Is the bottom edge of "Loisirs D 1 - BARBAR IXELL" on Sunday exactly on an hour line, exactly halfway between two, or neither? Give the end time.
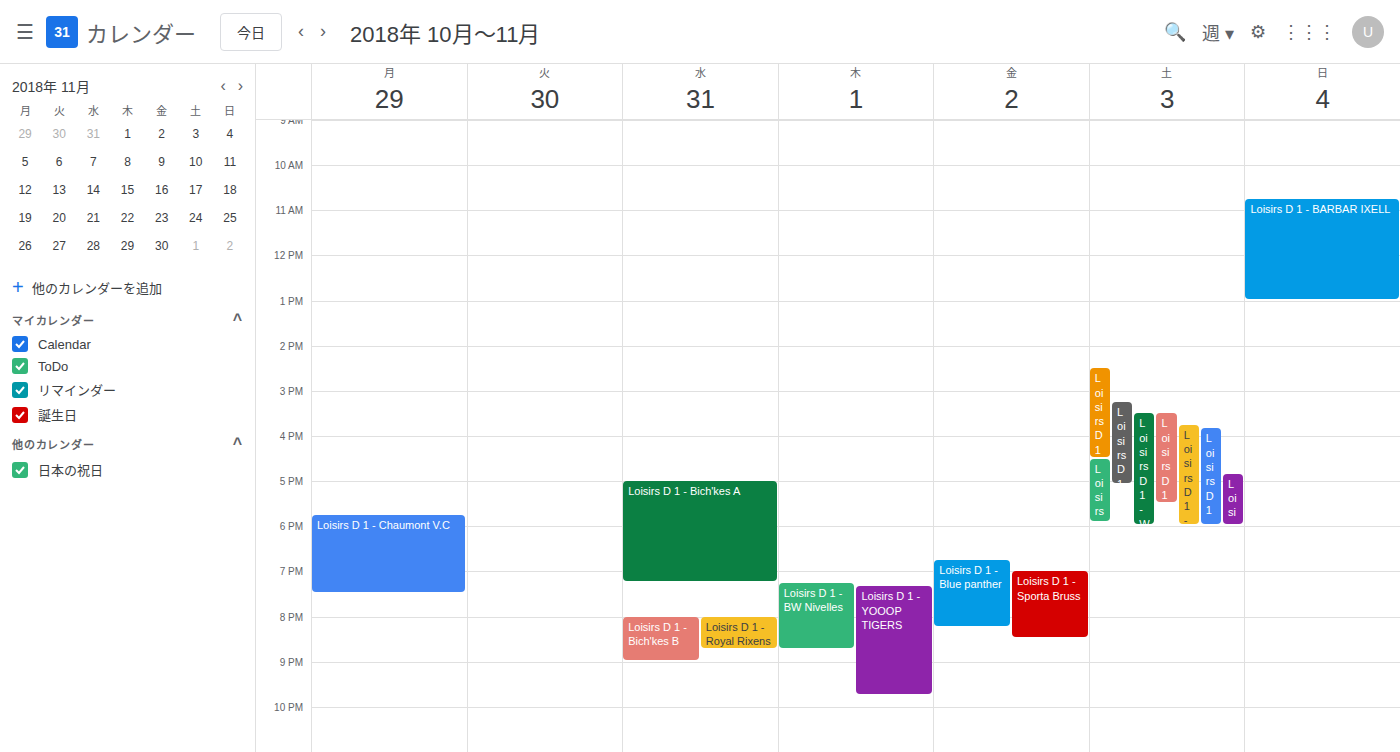
1:00 PM -- exactly on the 1 PM line.